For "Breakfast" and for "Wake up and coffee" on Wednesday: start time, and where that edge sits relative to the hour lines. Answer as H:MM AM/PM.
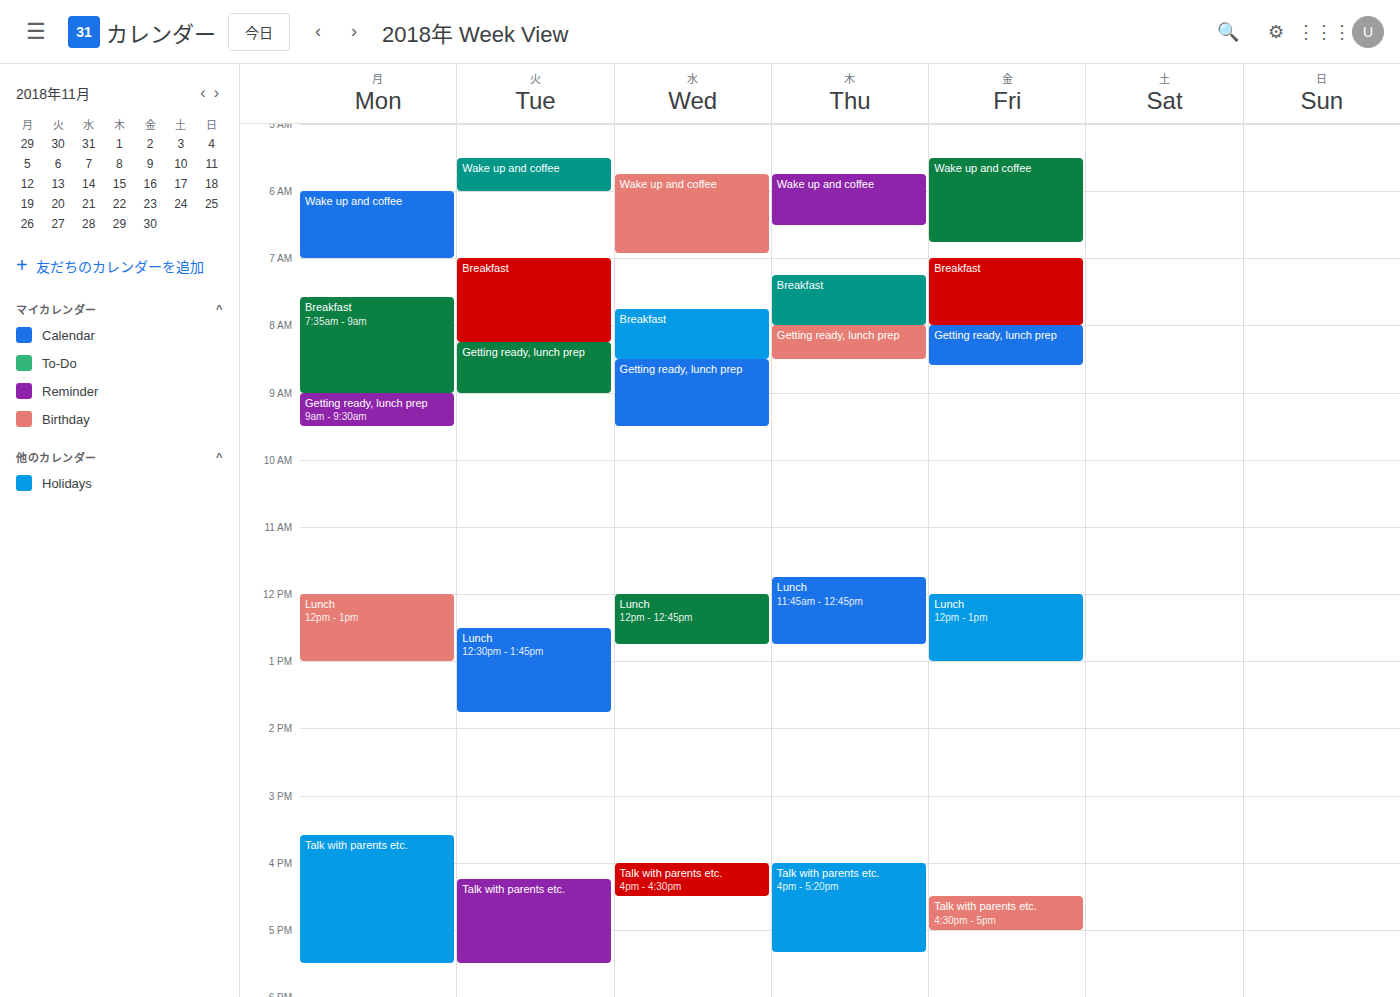
"Breakfast": 7:45 AM, neither: three quarters of the way from the 7 AM line to the 8 AM line. "Wake up and coffee": 5:45 AM, neither: three quarters of the way from the 5 AM line to the 6 AM line.